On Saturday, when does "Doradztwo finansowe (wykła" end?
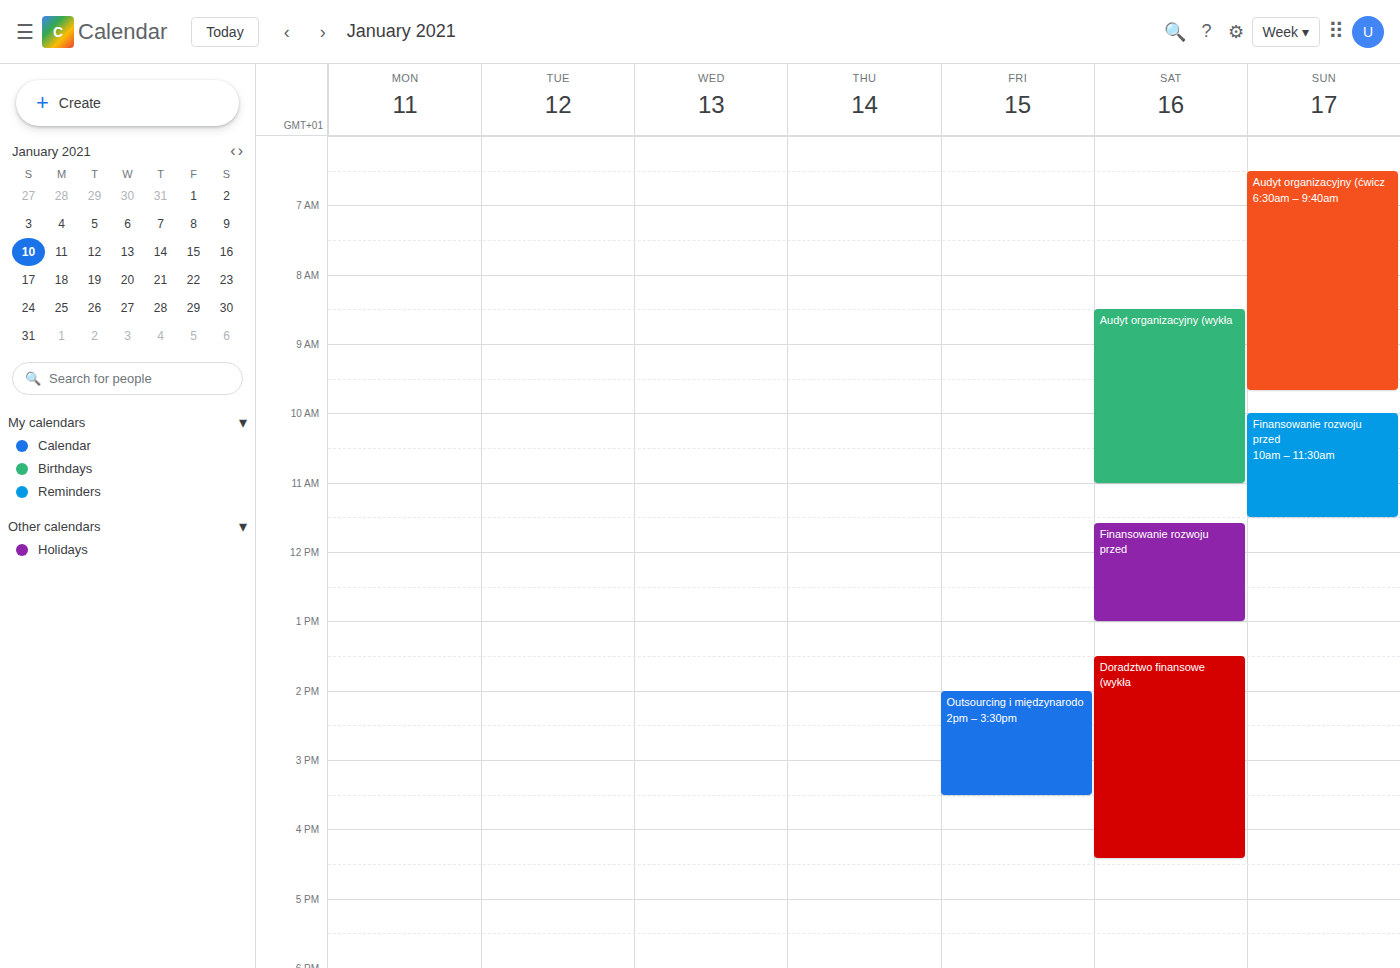
4:25 PM